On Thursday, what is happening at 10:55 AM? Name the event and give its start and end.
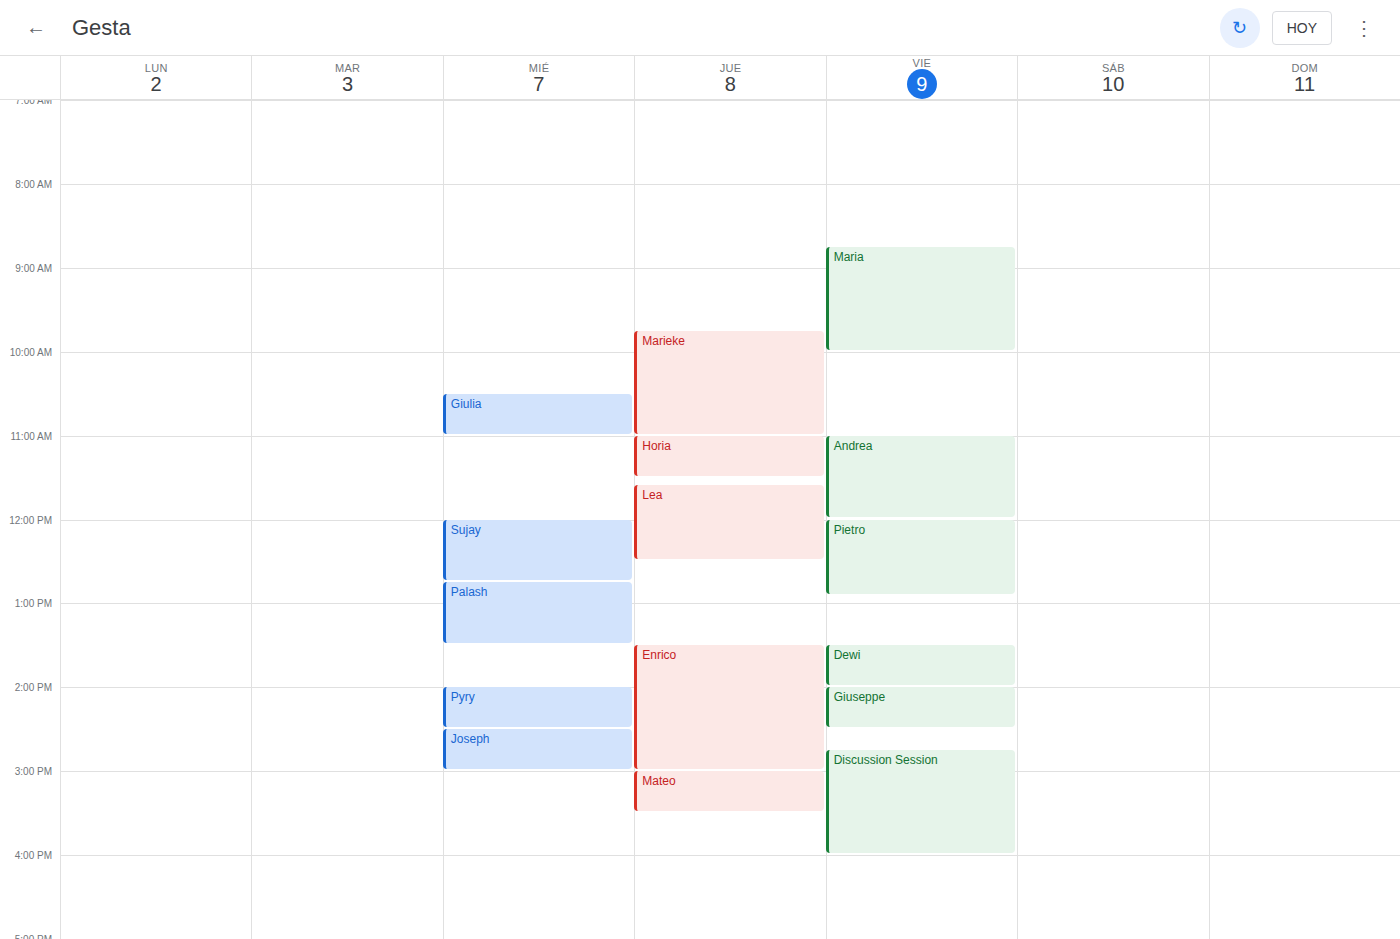
"Marieke", 9:45 AM to 11:00 AM